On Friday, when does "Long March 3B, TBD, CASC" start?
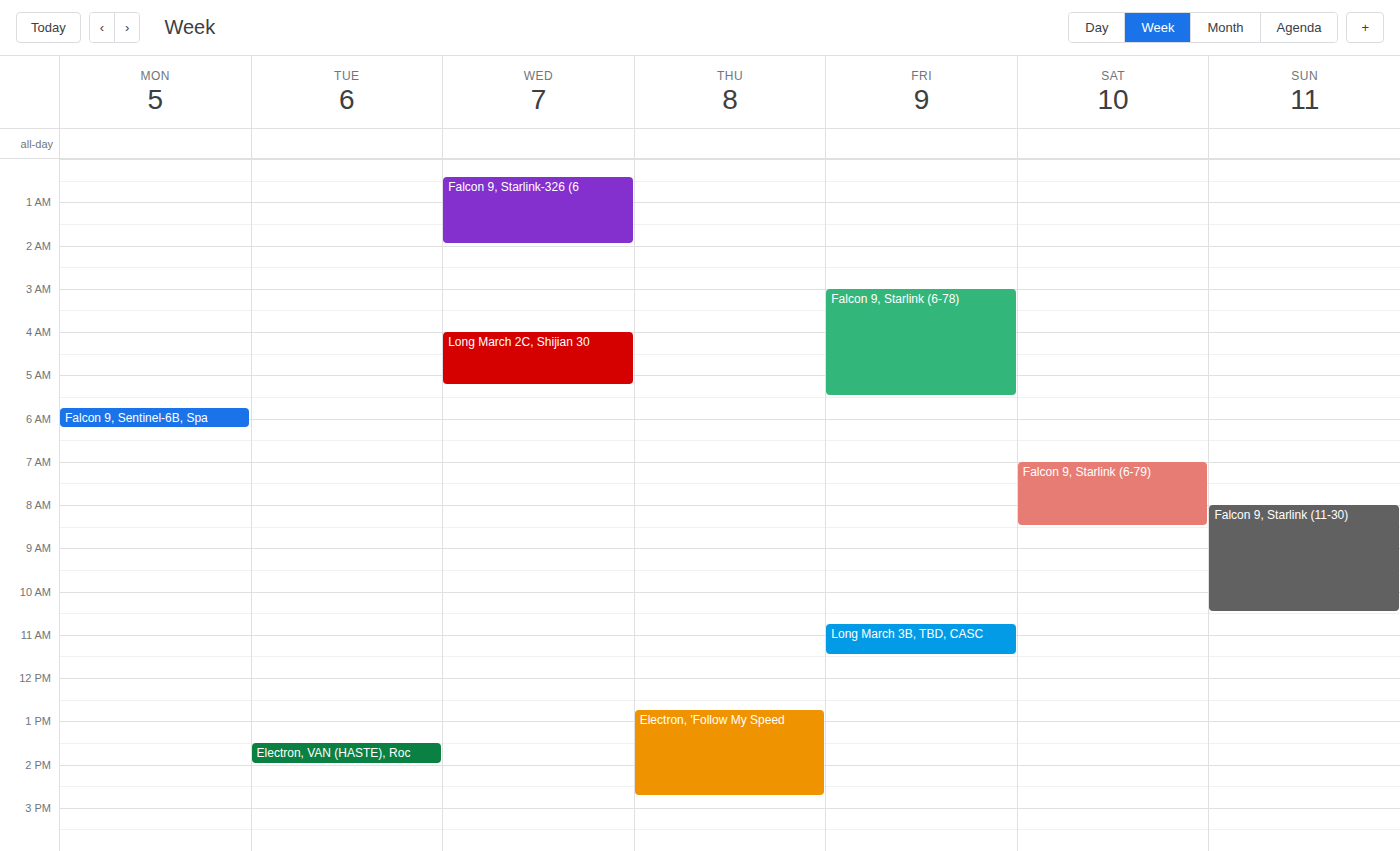
10:45 AM